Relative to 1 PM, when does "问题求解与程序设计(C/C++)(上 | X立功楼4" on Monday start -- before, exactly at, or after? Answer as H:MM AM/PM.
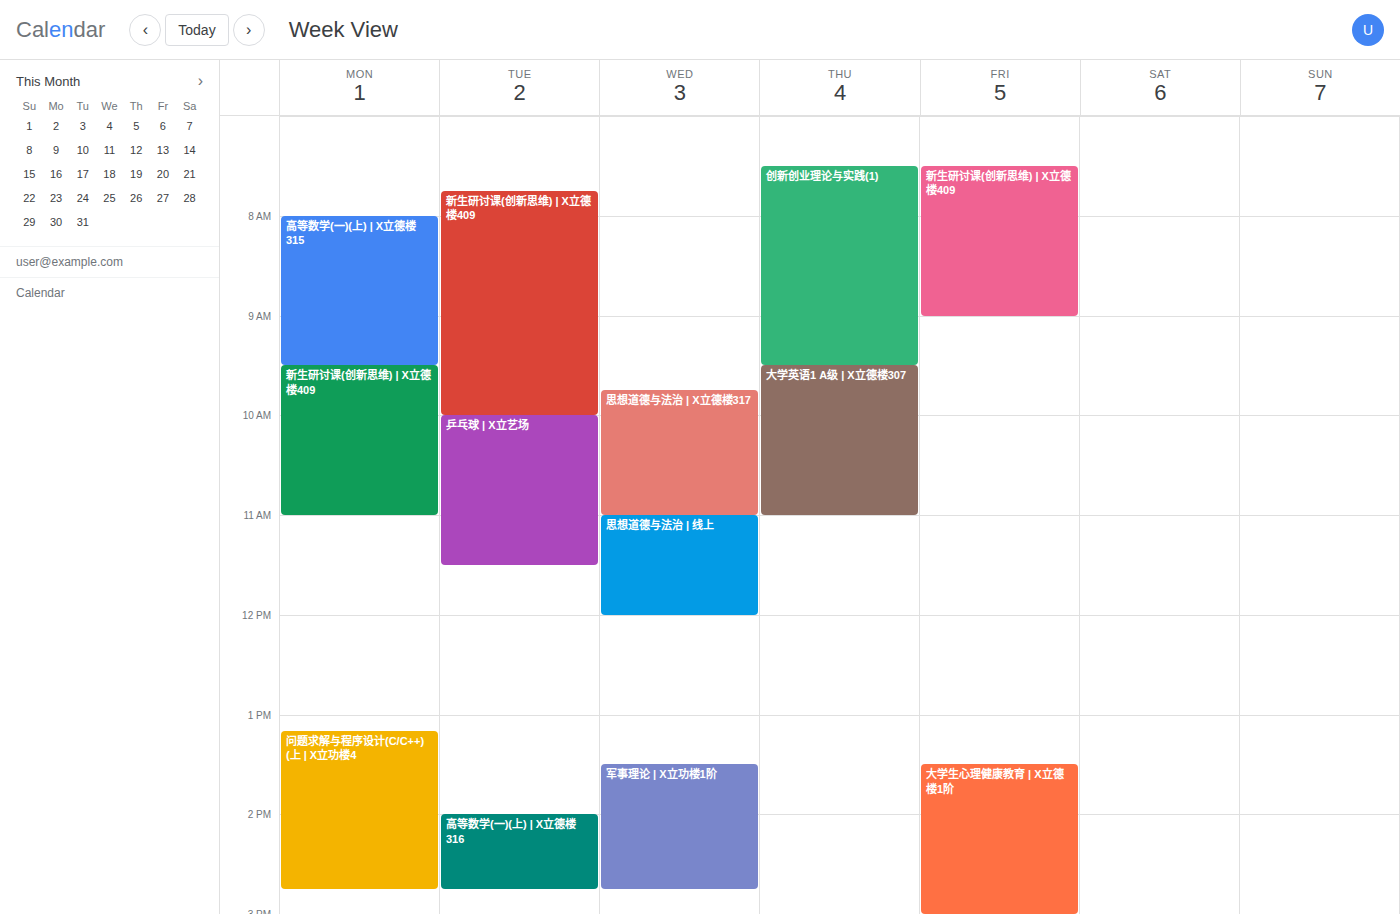
1:10 PM -- after 1 PM, 10 minutes below the 1 PM line.